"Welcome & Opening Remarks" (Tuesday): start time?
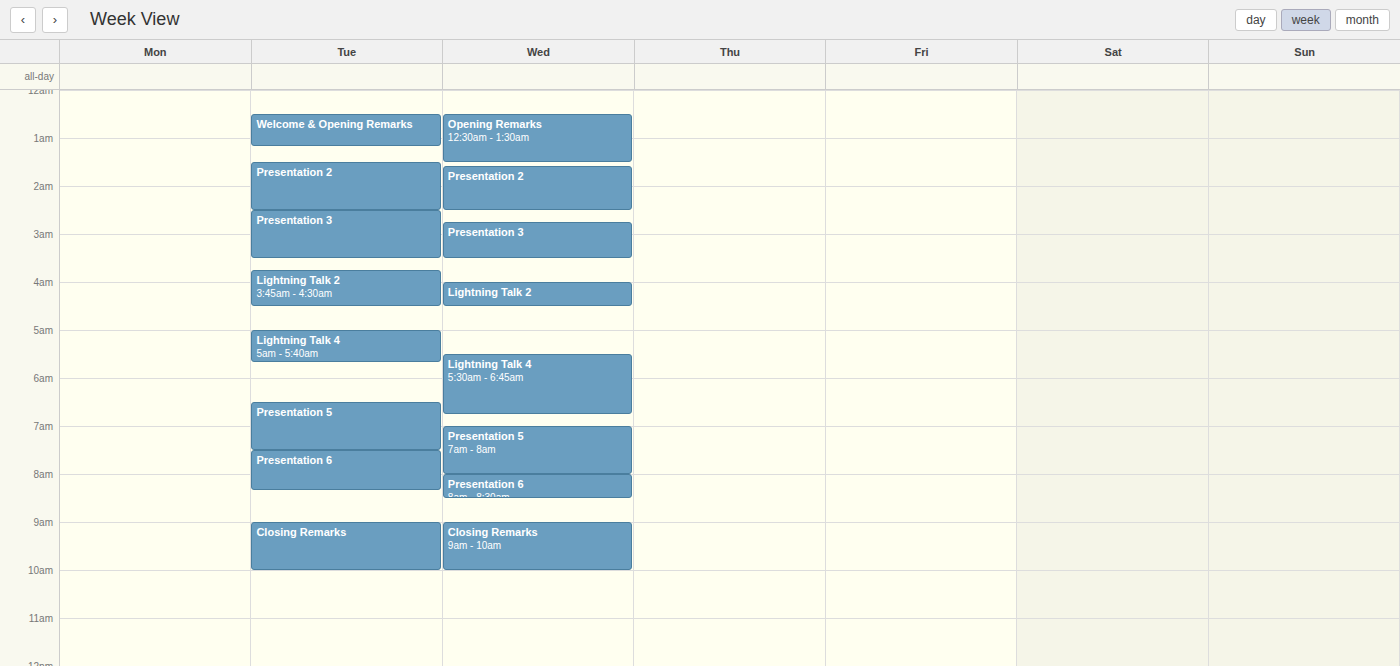
12:30 AM